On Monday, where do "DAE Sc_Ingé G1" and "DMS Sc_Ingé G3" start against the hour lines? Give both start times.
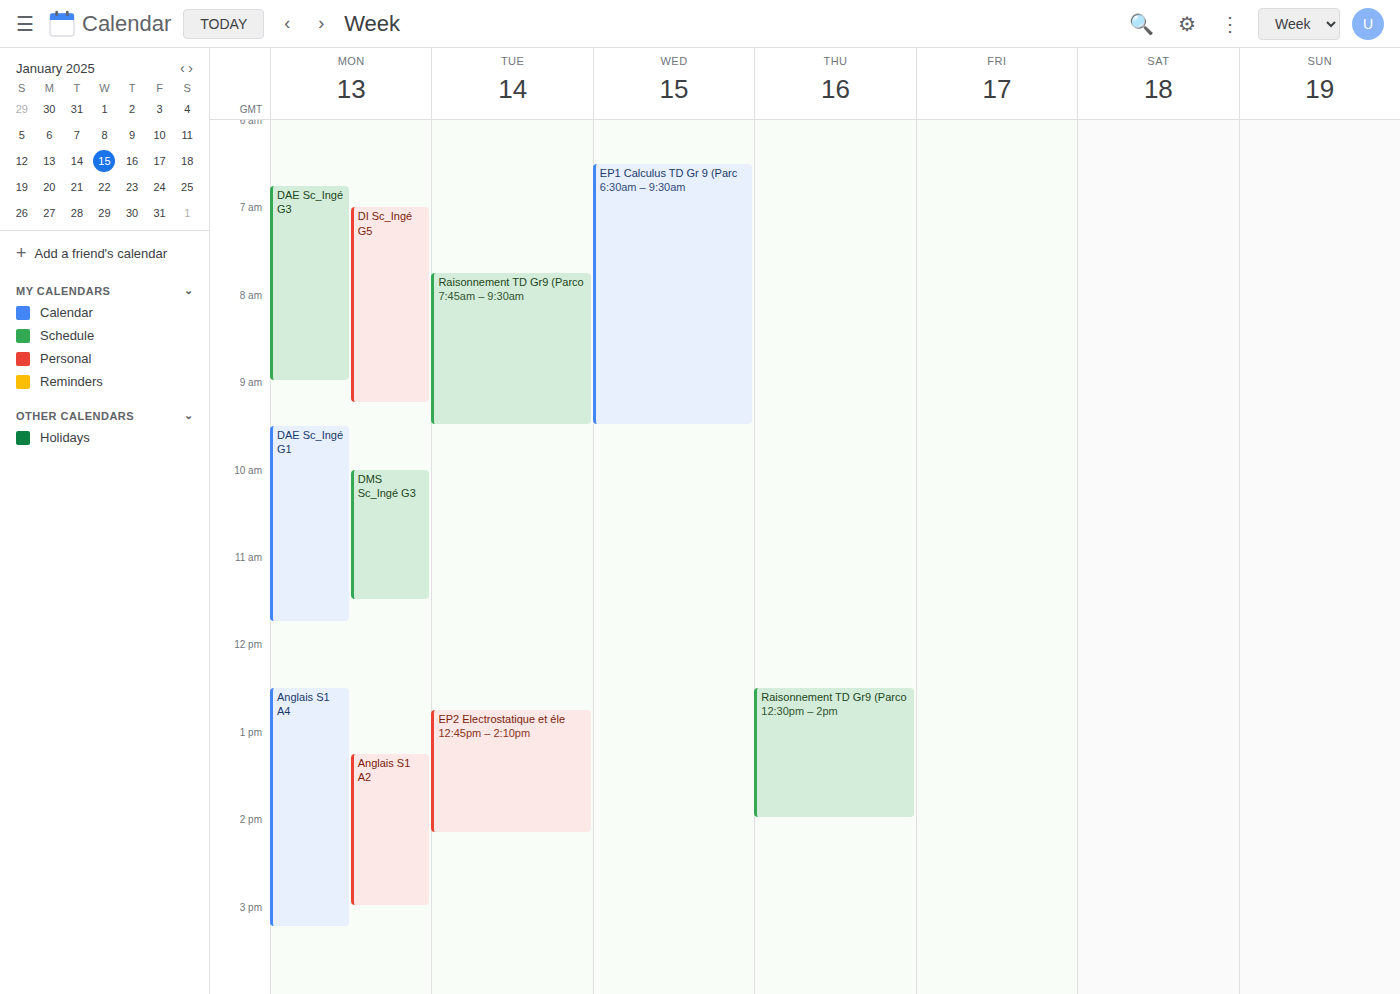
"DAE Sc_Ingé G1": 9:30 AM, halfway between the 9 AM and 10 AM lines. "DMS Sc_Ingé G3": 10:00 AM, exactly on the 10 AM line.